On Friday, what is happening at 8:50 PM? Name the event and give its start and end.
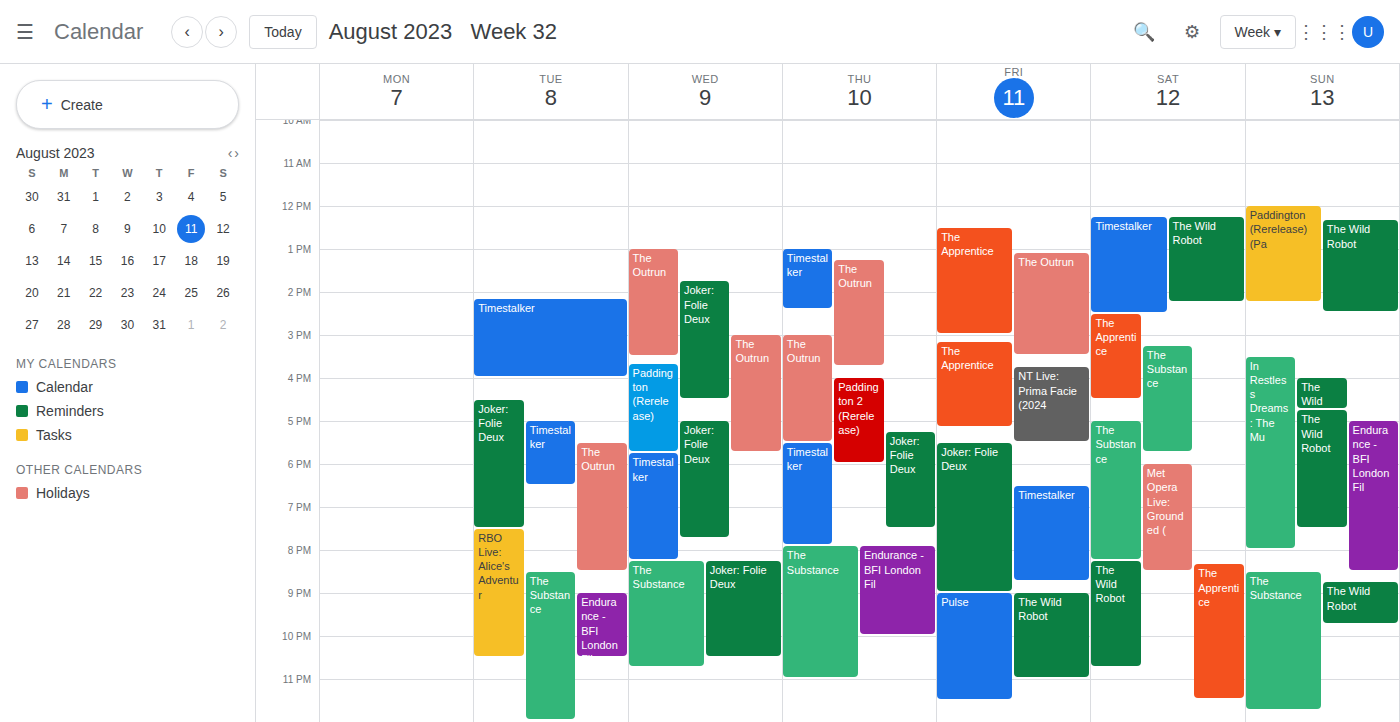
"Joker: Folie Deux", 5:30 PM to 9:00 PM